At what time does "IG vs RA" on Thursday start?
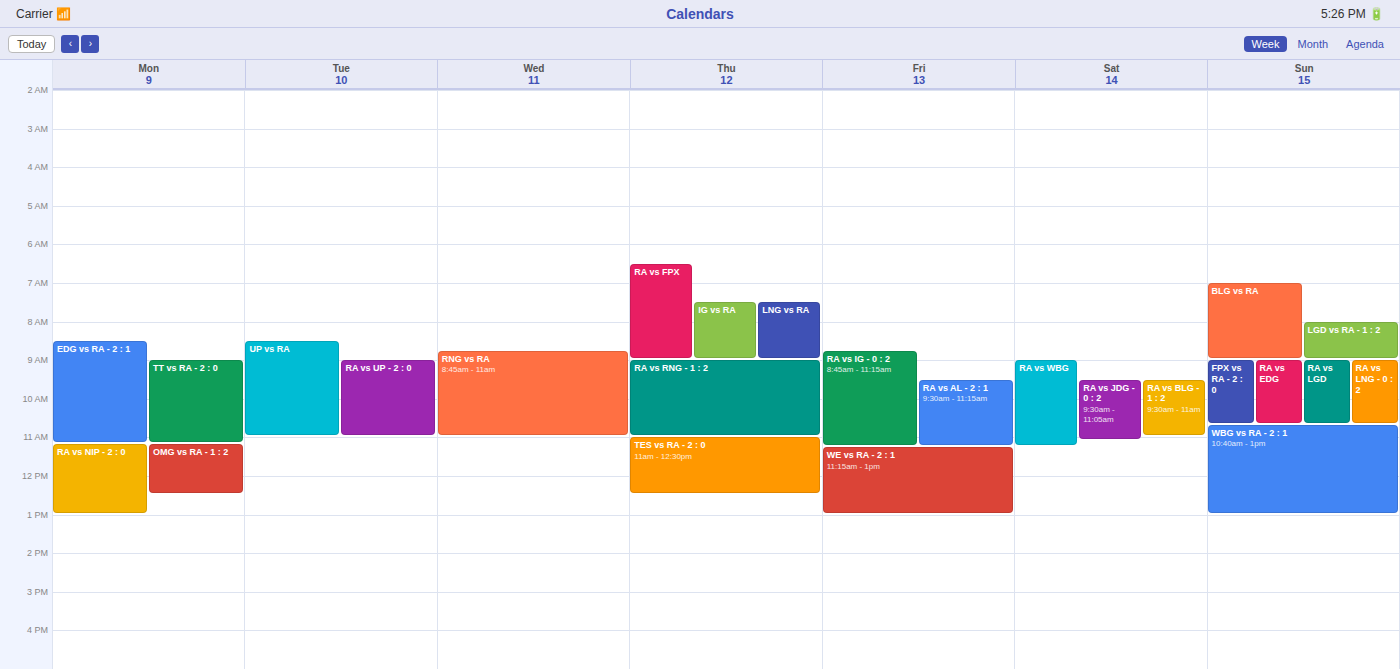
7:30 AM